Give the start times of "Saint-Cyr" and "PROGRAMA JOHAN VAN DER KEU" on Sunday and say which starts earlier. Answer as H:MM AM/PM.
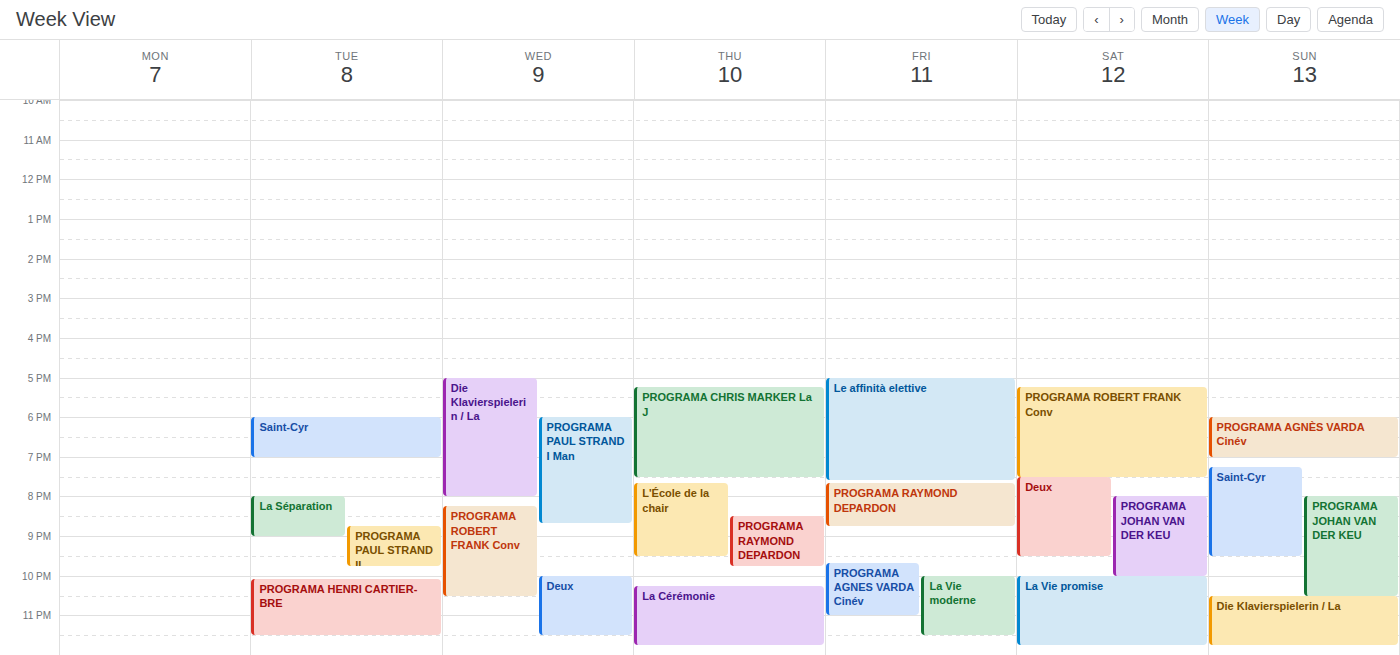
"Saint-Cyr" 7:15 PM; "PROGRAMA JOHAN VAN DER KEU" 8:00 PM.